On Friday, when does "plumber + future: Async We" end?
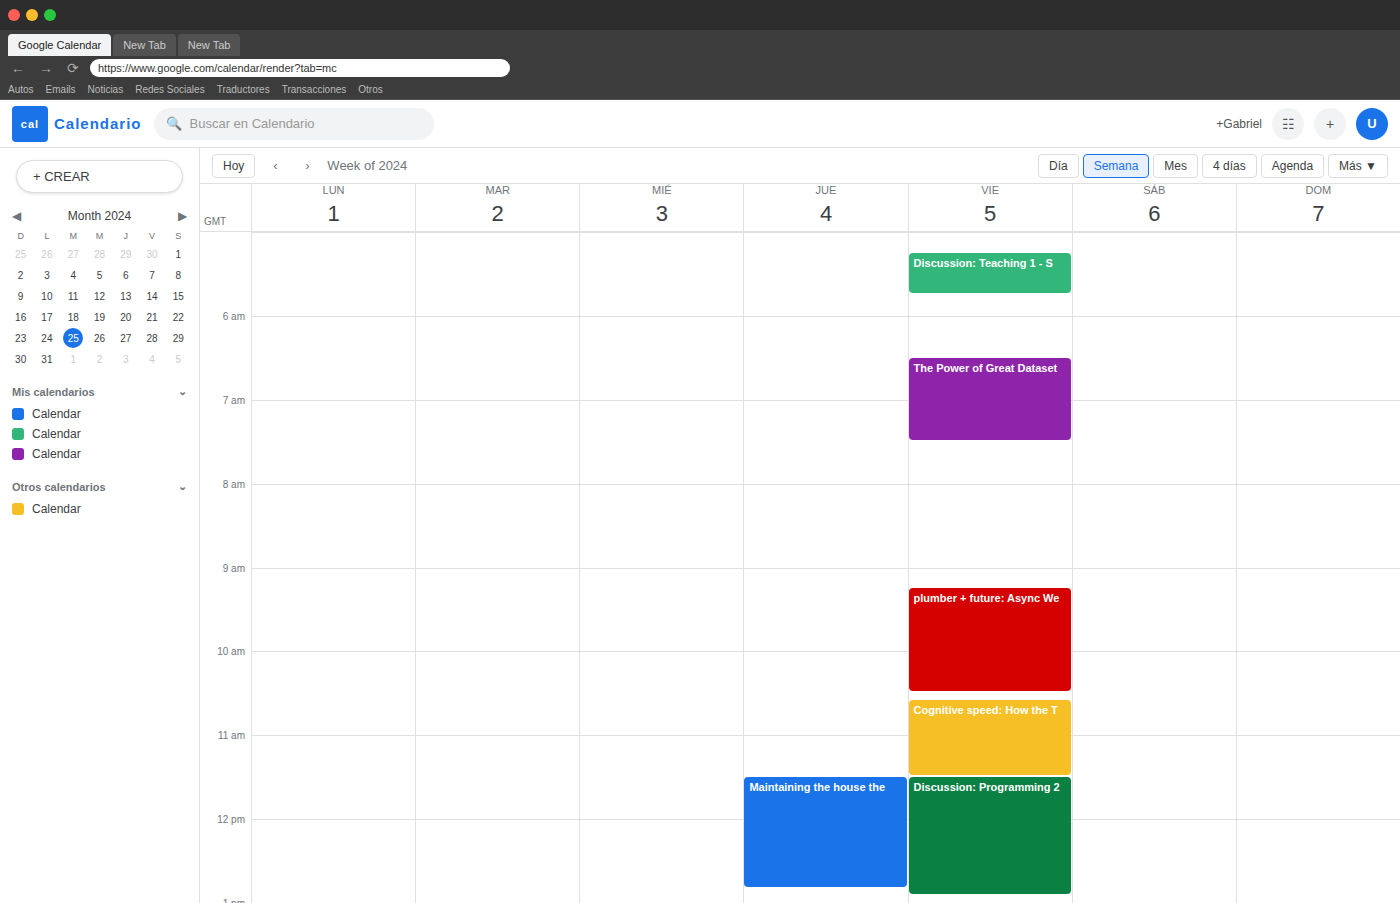
10:30